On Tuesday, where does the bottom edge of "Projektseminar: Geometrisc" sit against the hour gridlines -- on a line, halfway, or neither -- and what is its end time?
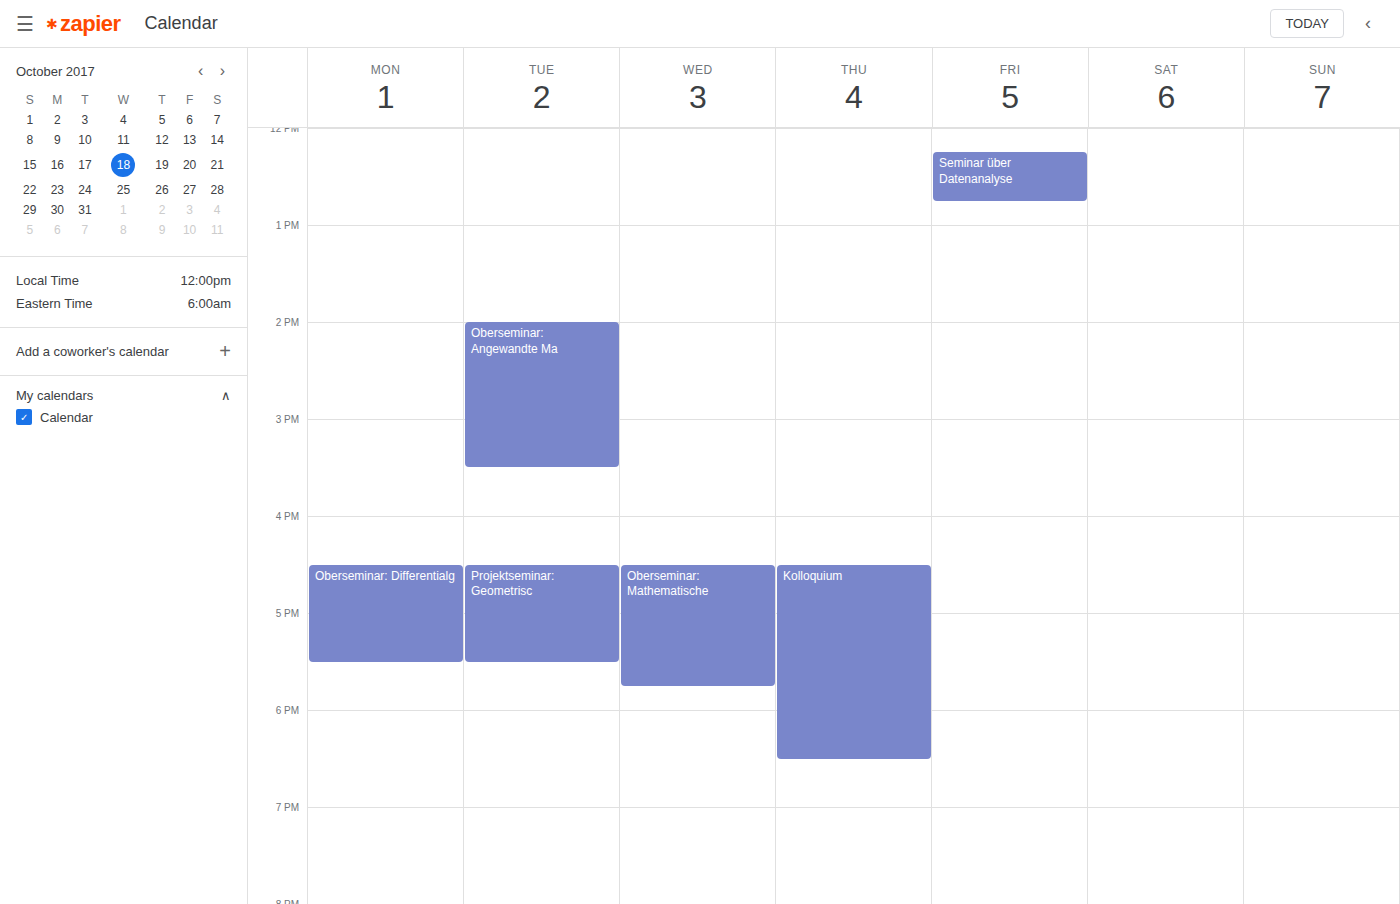
17:30 -- halfway between the 17:00 and 18:00 lines.